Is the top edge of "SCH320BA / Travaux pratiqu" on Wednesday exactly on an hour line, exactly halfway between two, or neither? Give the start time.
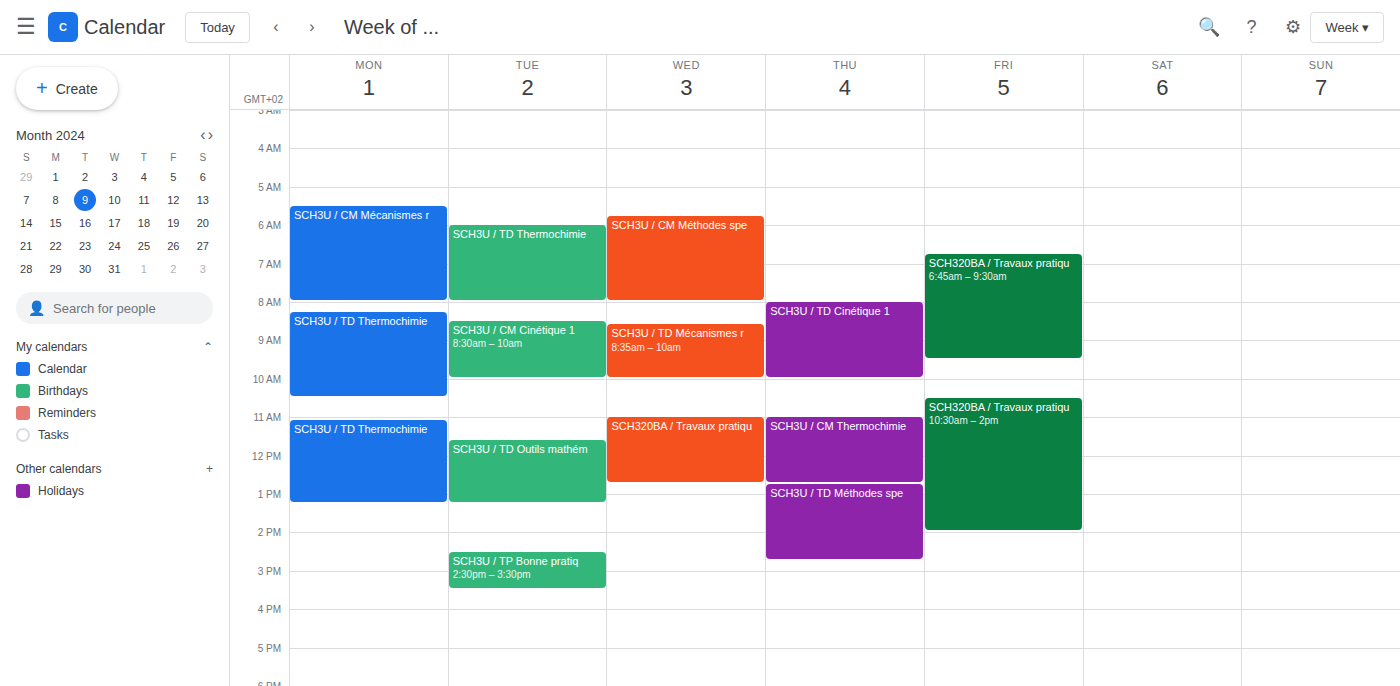
11:00 AM -- exactly on the 11 AM line.